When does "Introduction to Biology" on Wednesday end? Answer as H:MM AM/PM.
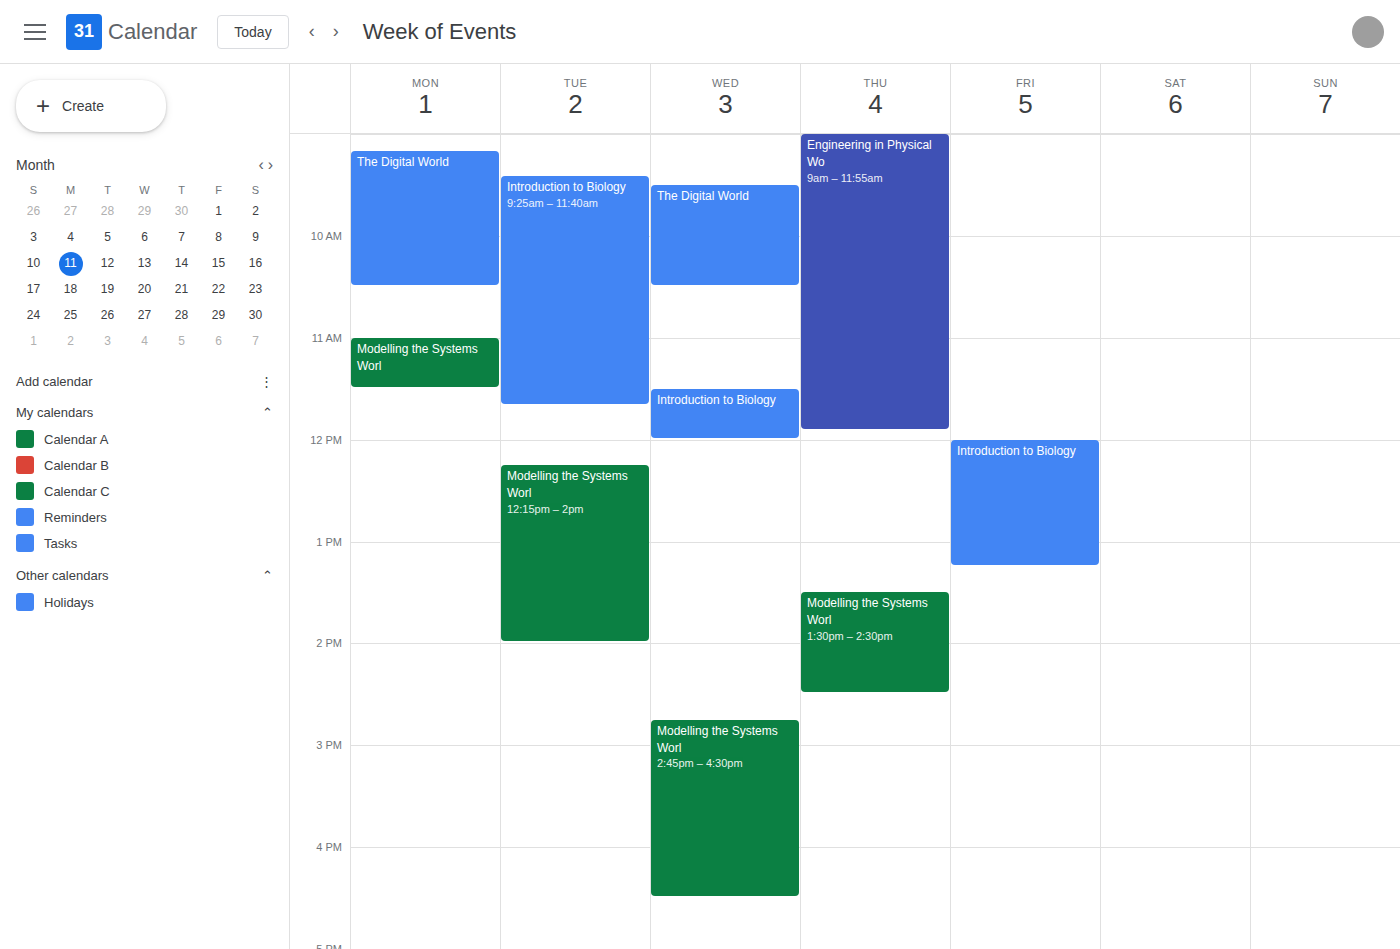
12:00 PM